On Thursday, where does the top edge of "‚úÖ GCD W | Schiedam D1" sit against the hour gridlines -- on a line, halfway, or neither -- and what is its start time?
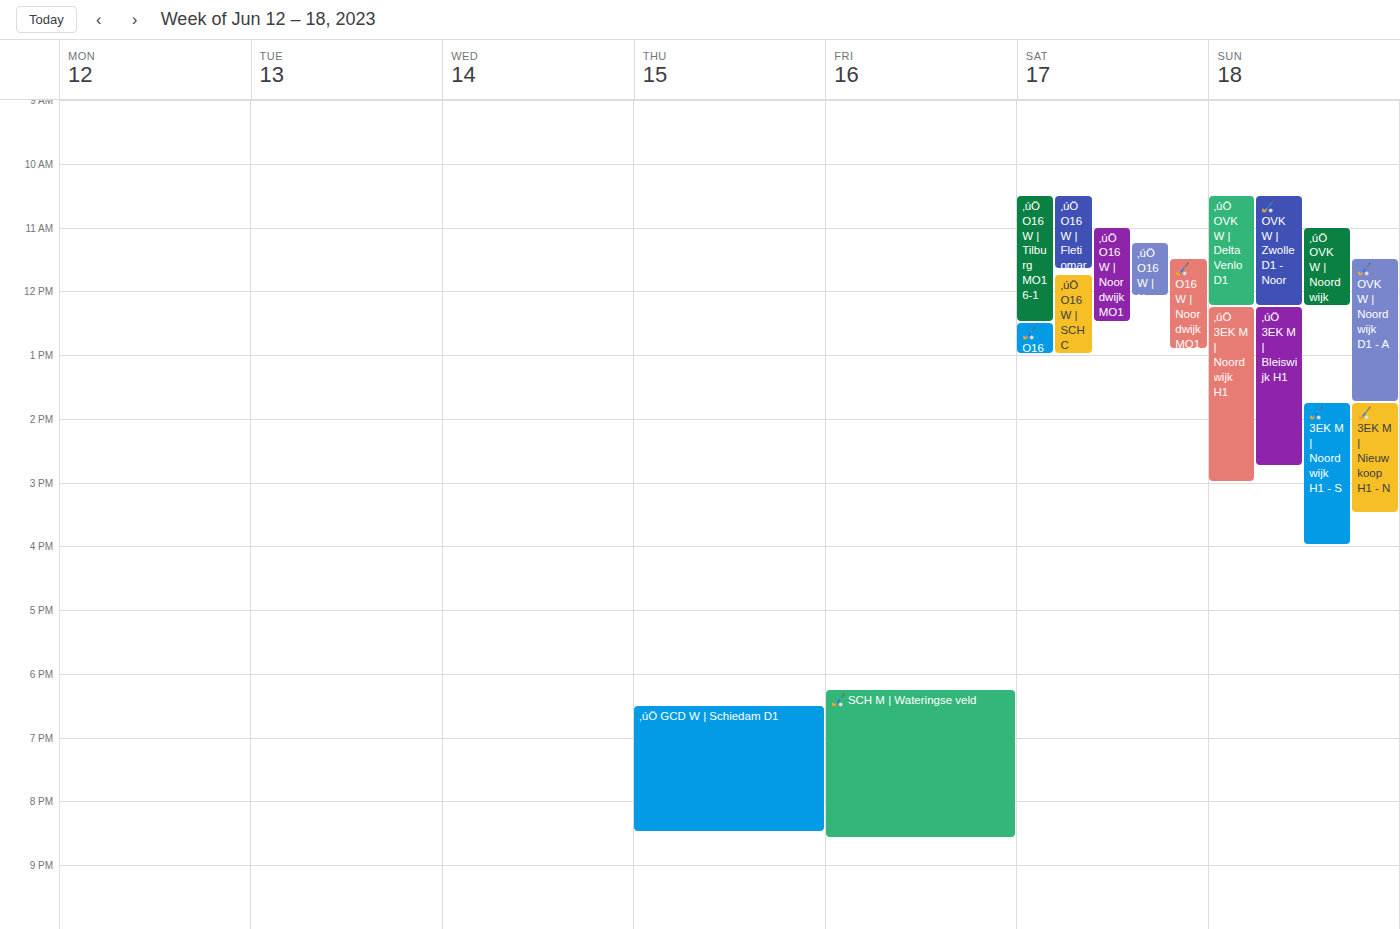
6:30 PM -- halfway between the 6 PM and 7 PM lines.